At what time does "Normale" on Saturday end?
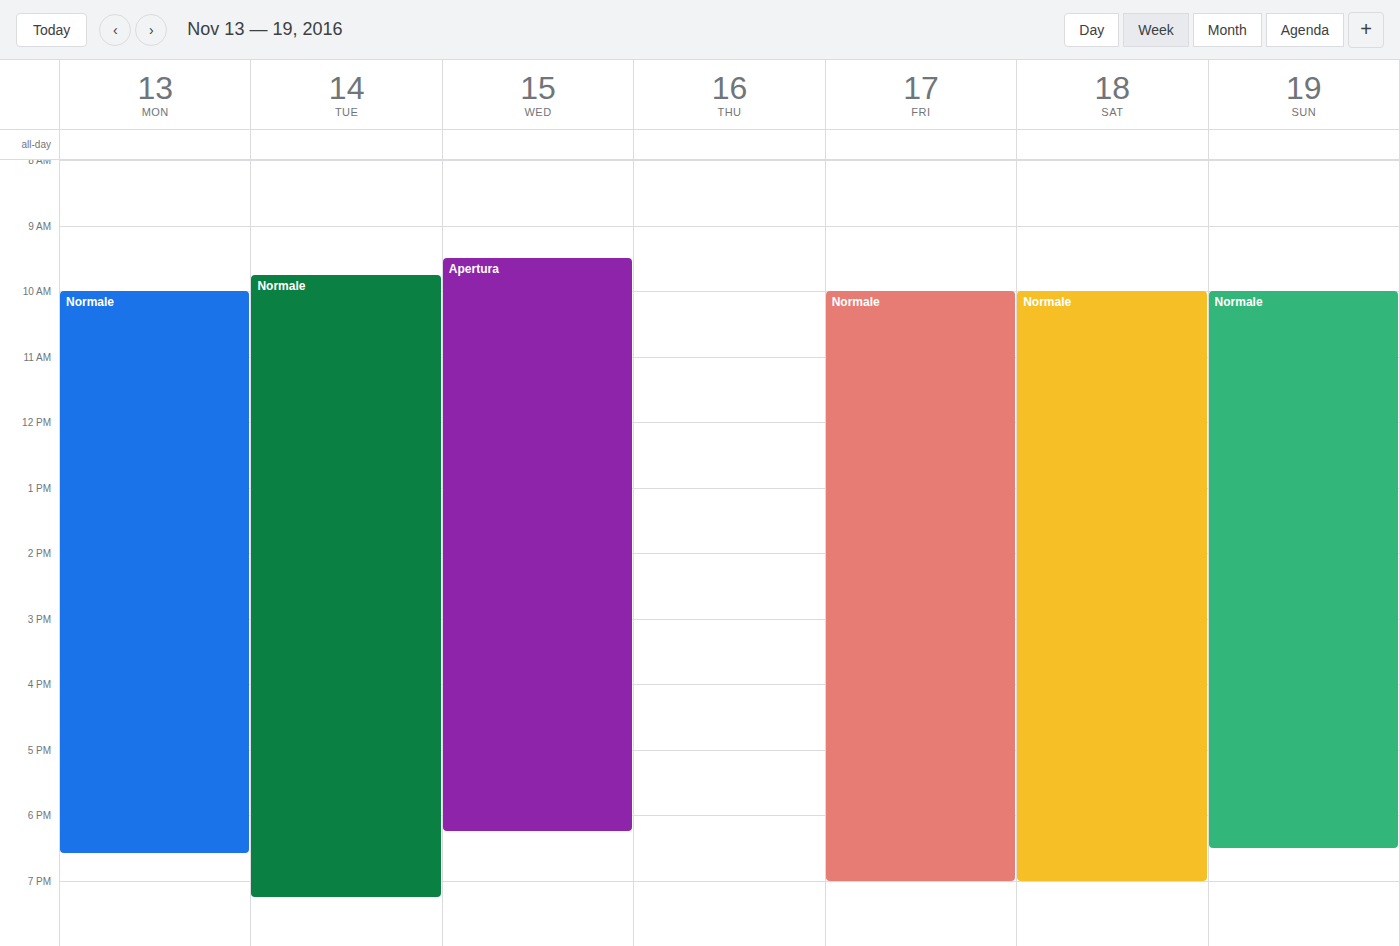
7:00 PM